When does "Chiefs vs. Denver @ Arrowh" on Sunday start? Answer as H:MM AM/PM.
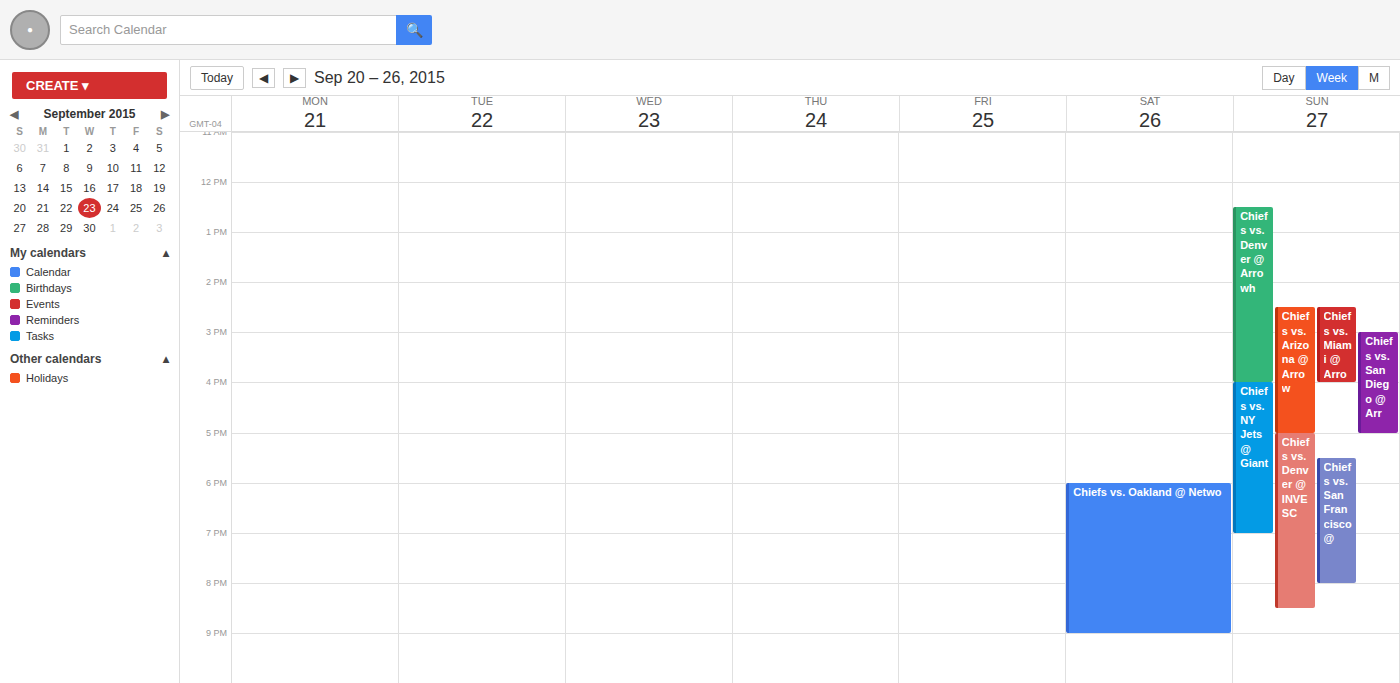
12:30 PM